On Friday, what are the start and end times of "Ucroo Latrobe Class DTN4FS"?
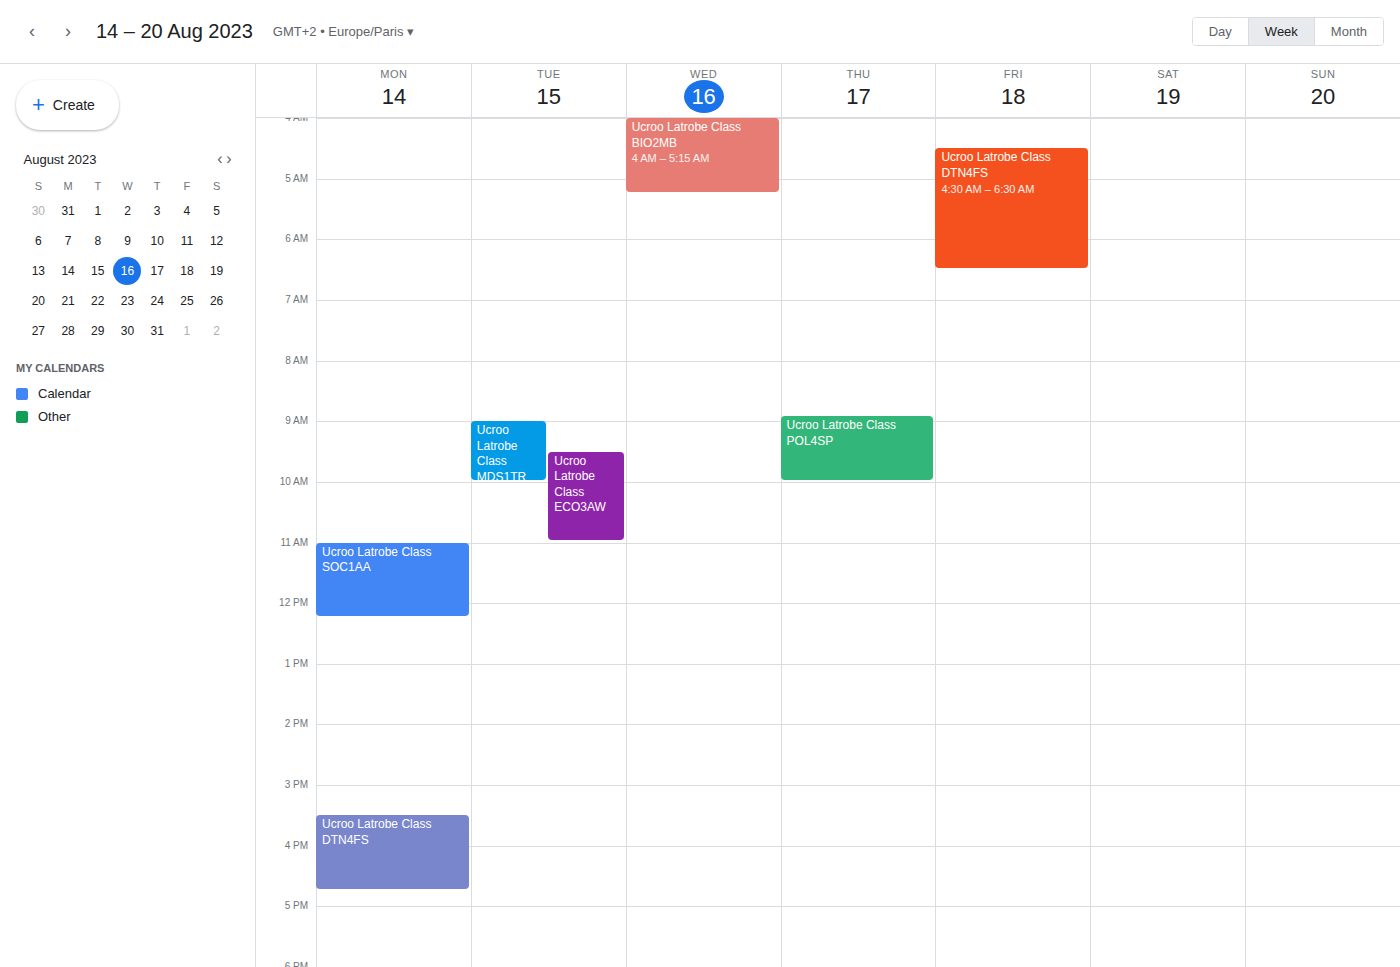
4:30 AM to 6:30 AM